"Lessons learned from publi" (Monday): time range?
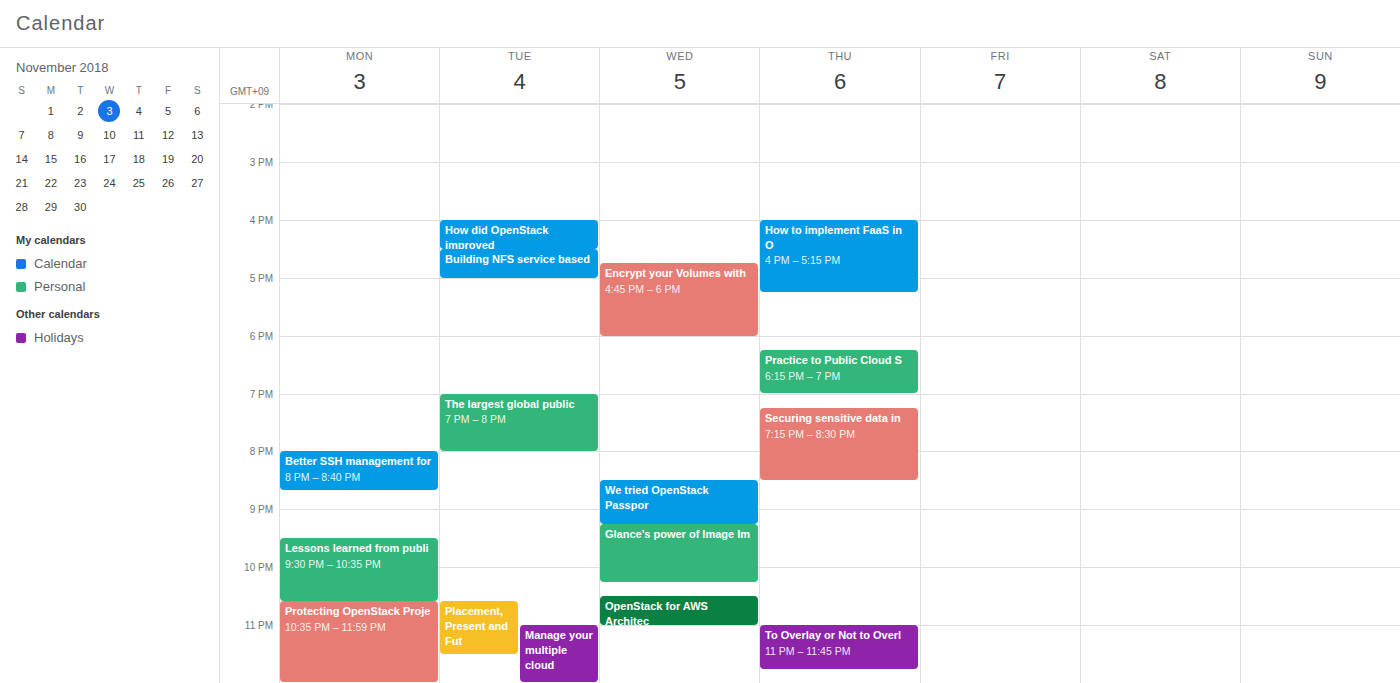
9:30 PM to 10:35 PM